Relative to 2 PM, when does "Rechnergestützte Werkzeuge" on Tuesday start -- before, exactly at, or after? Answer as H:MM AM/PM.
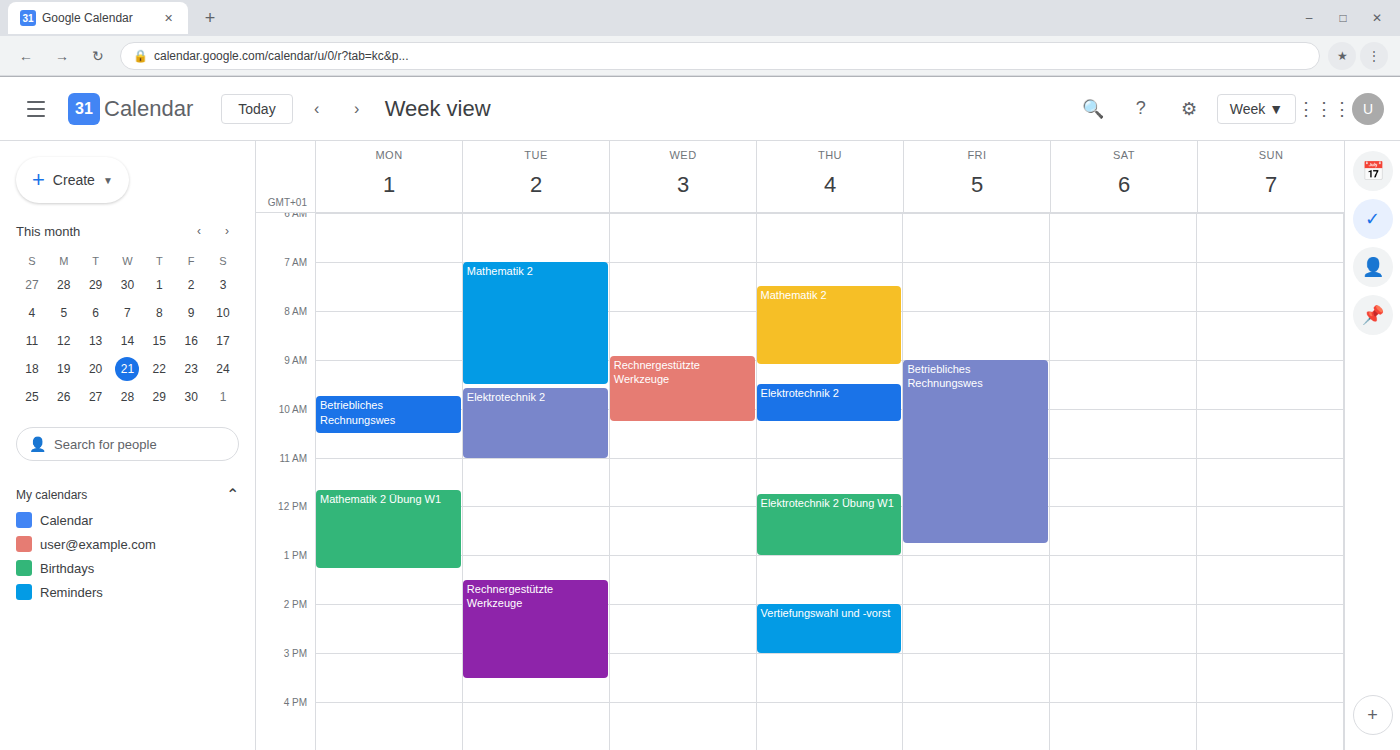
1:30 PM -- before 2 PM, 30 minutes above the 2 PM line.